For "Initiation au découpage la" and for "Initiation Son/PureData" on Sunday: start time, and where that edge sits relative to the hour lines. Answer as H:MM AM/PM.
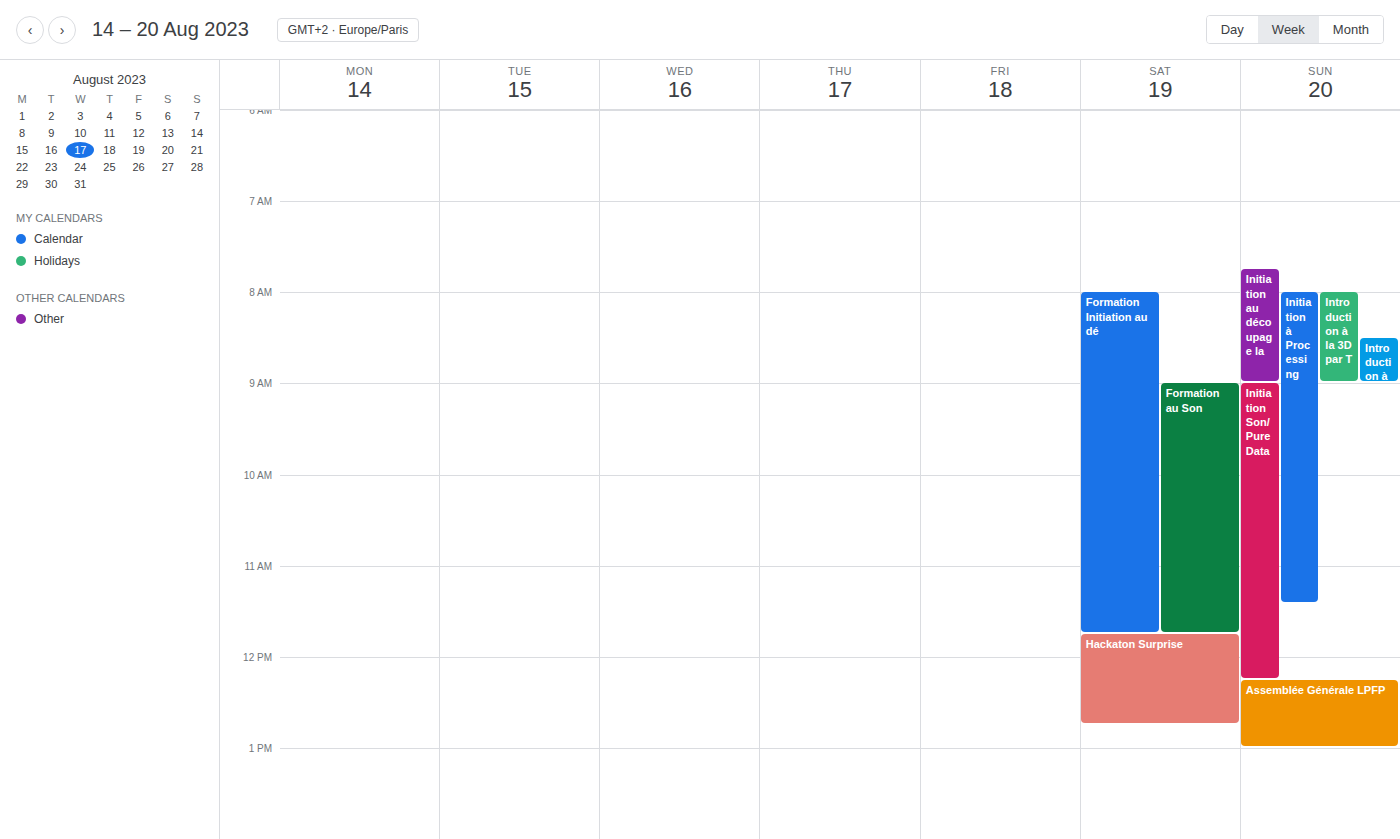
"Initiation au découpage la": 7:45 AM, neither: three quarters of the way from the 7 AM line to the 8 AM line. "Initiation Son/PureData": 9:00 AM, exactly on the 9 AM line.